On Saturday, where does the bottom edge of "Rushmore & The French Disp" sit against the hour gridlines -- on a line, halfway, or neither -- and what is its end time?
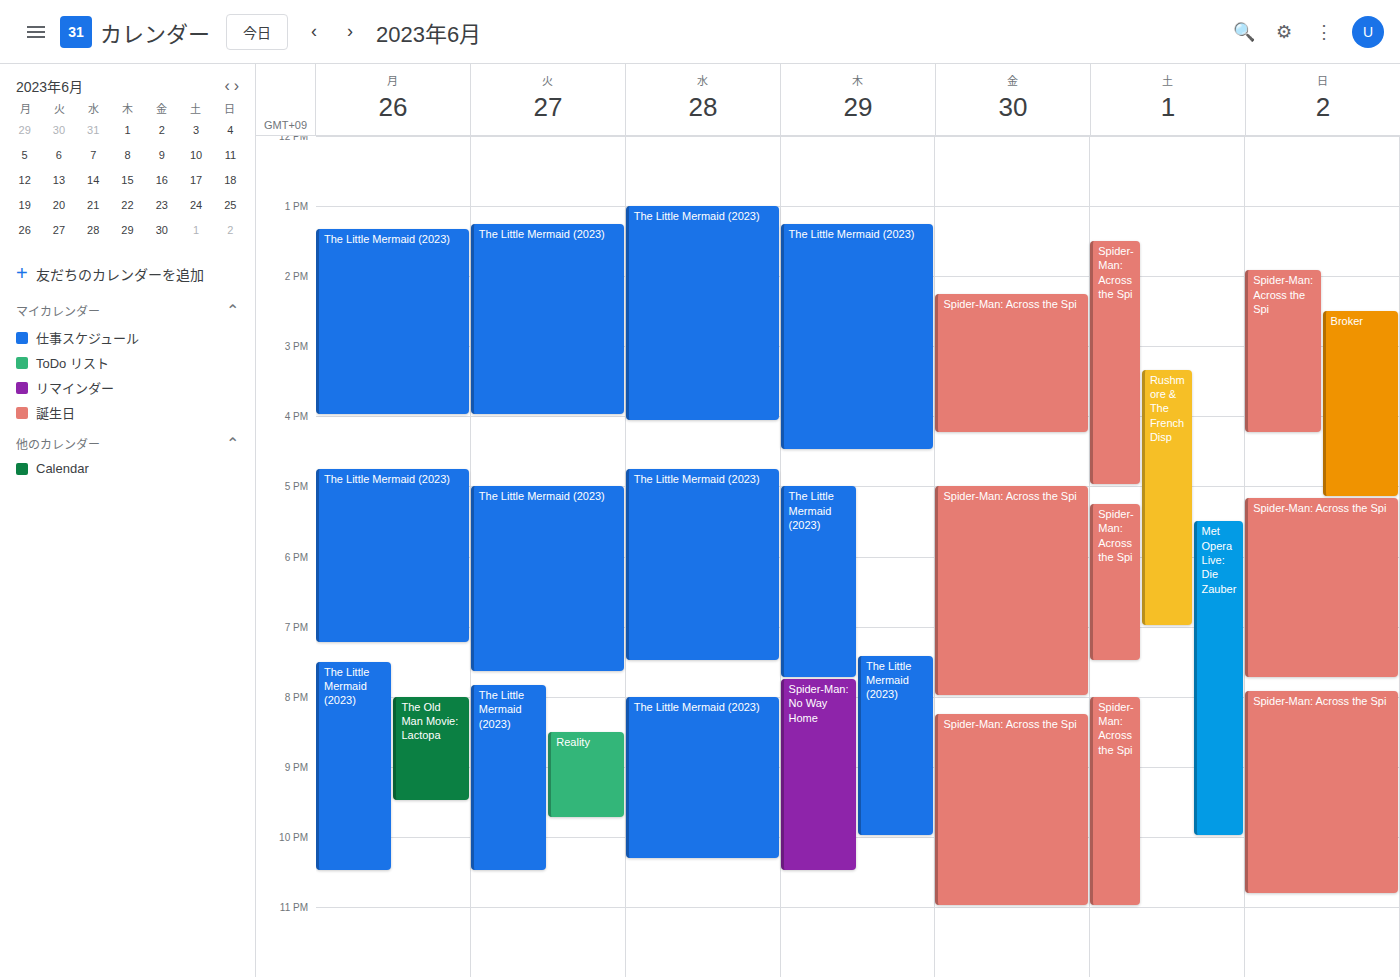
7:00 PM -- exactly on the 7 PM line.